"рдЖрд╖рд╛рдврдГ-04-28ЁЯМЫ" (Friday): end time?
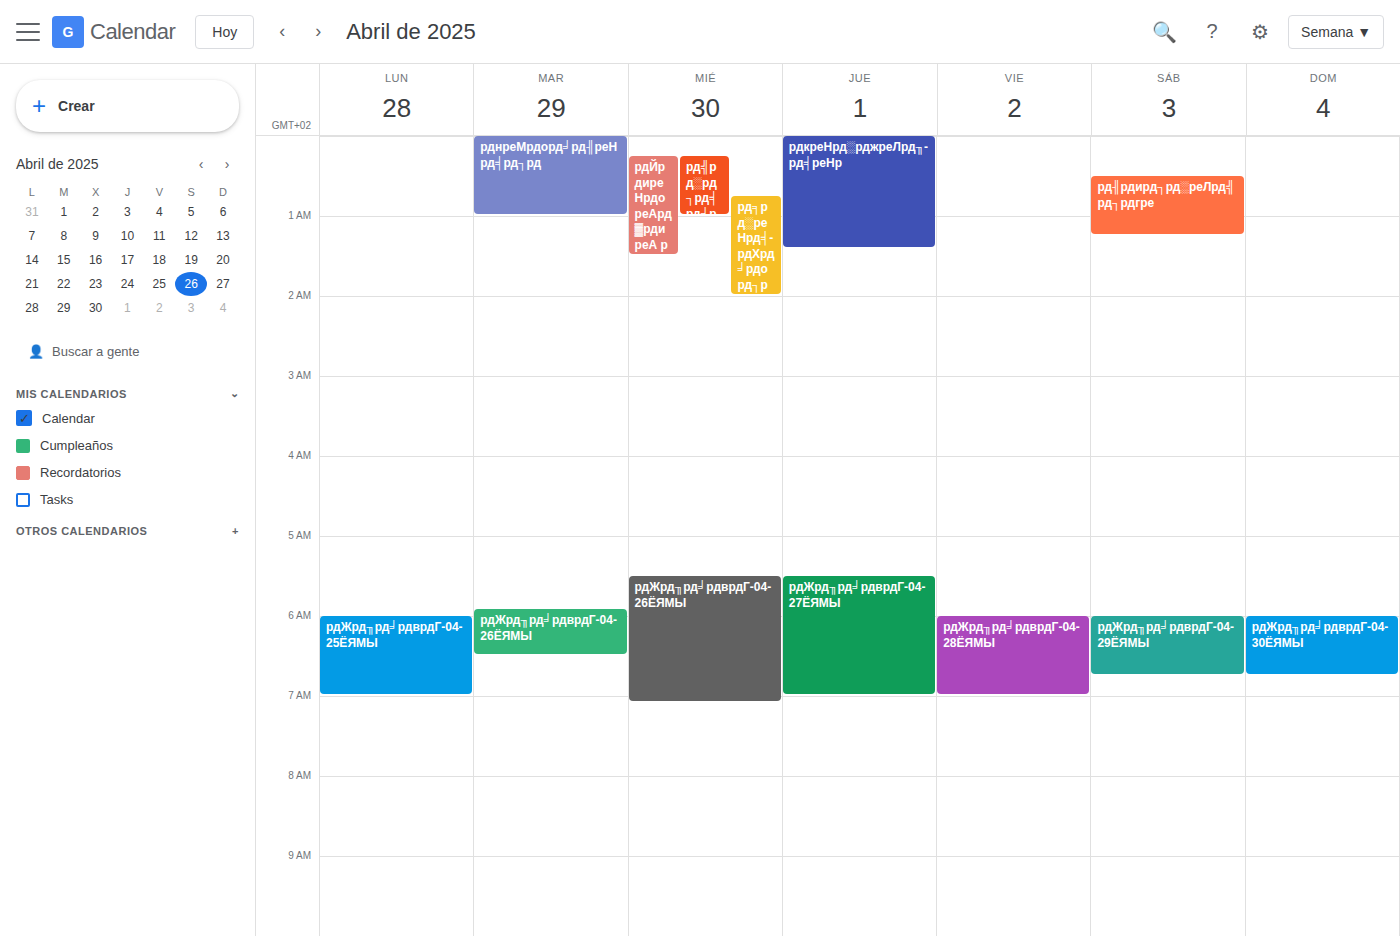
7:00 AM